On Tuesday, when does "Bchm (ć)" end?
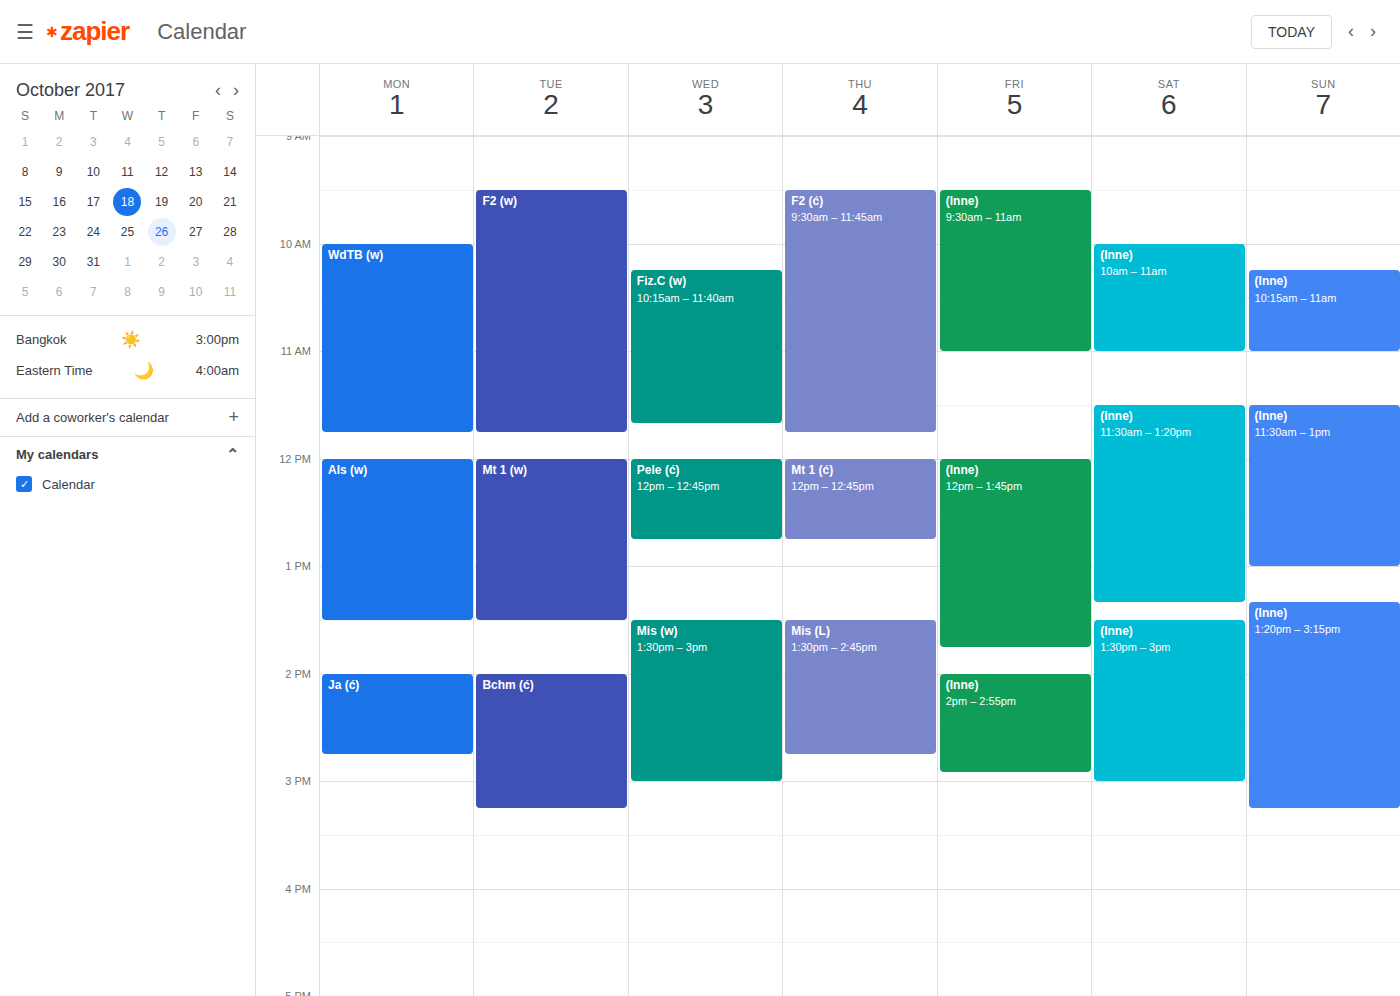
3:15 PM